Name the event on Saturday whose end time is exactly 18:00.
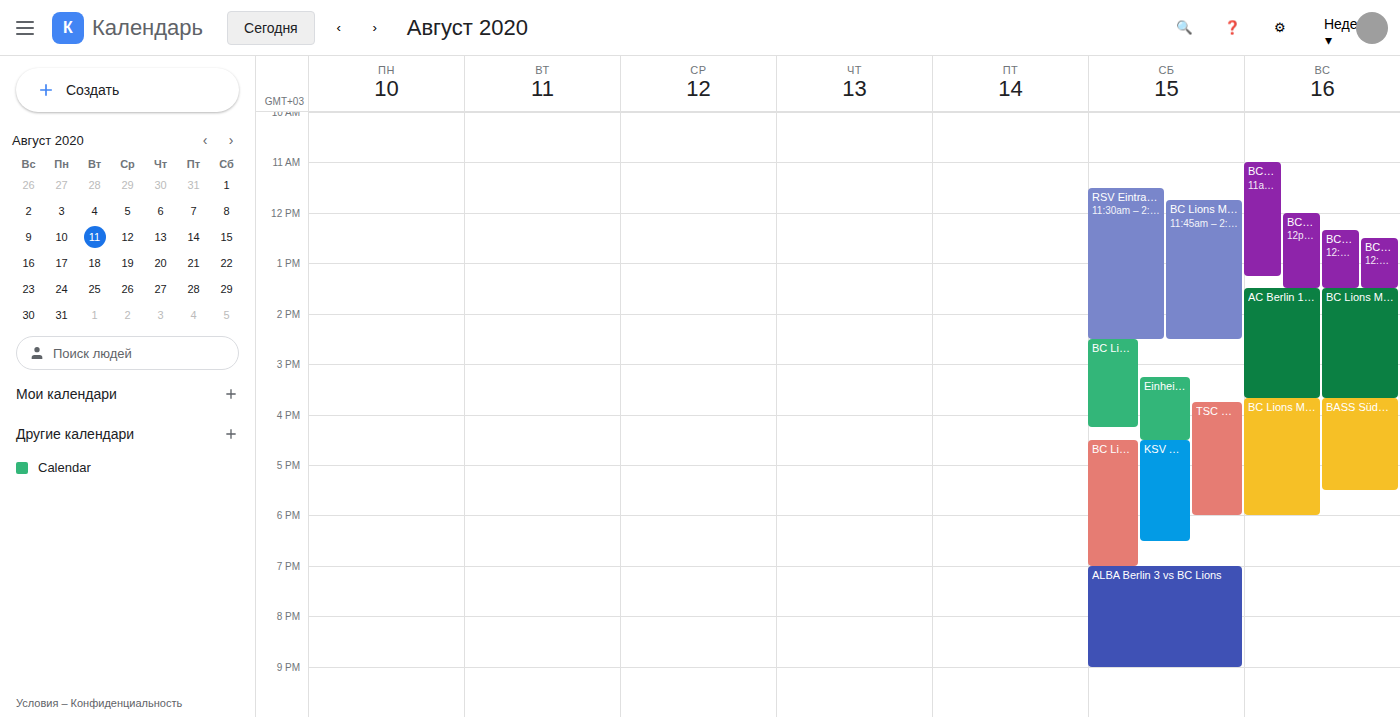
"TSC Spandau 1 vs BC Lions"